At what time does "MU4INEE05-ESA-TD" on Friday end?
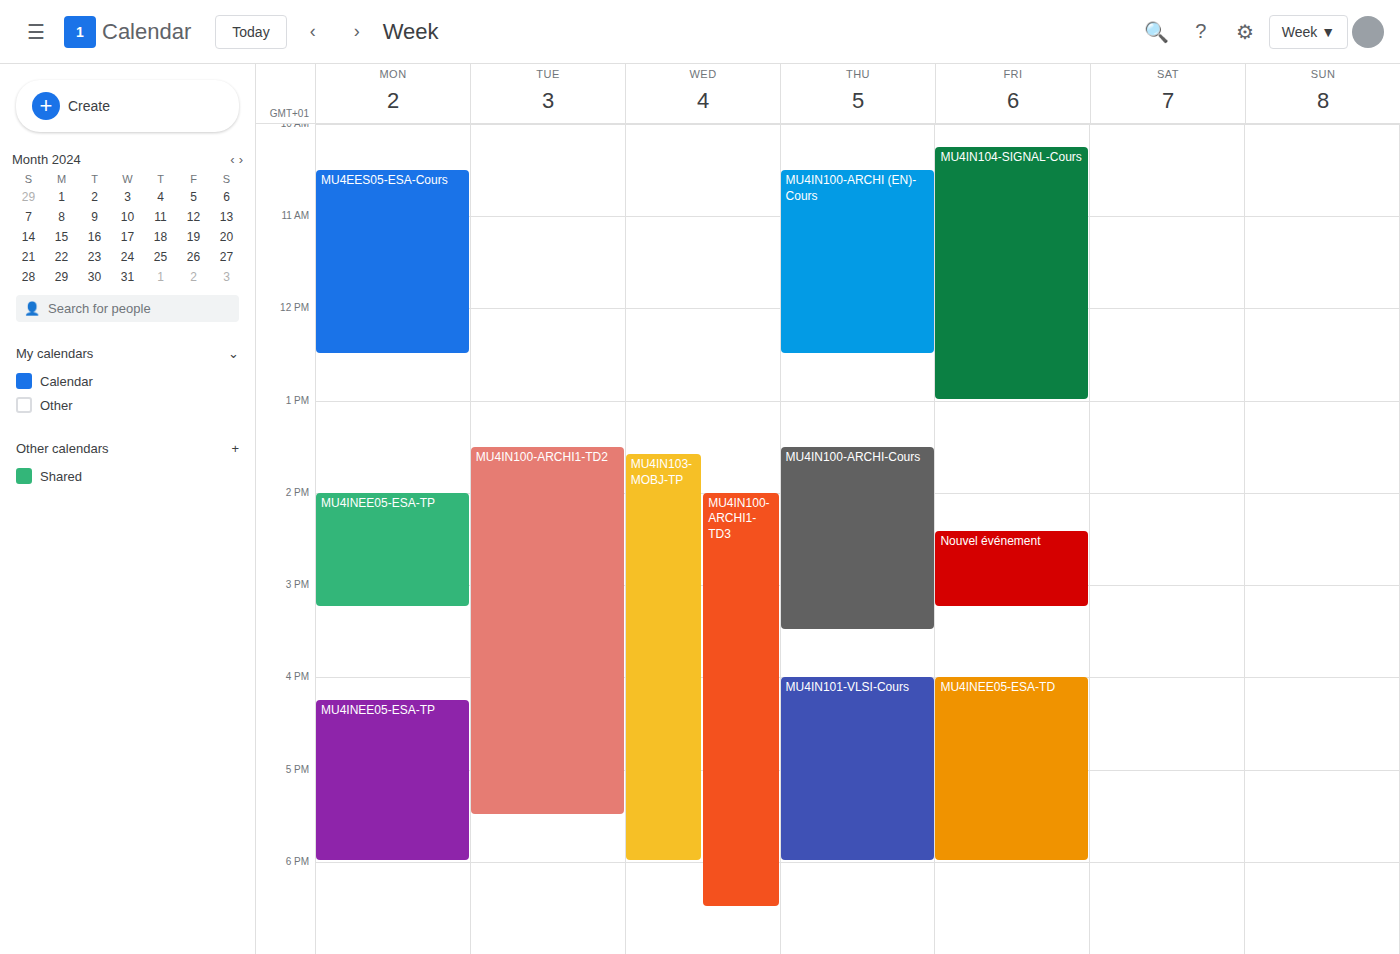
6:00 PM